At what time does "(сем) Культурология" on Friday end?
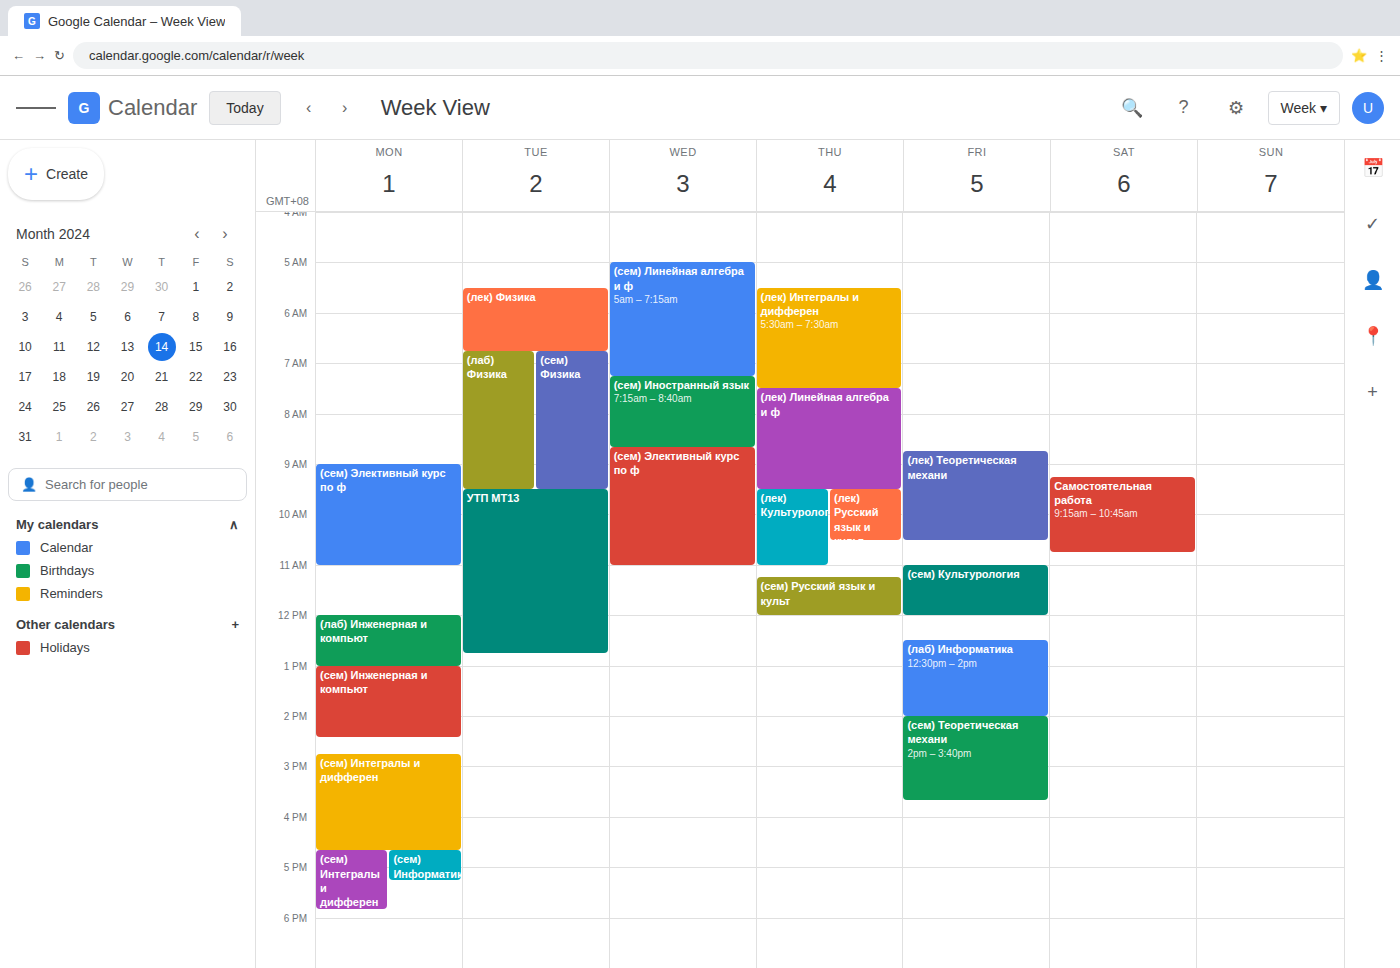
12:00 PM